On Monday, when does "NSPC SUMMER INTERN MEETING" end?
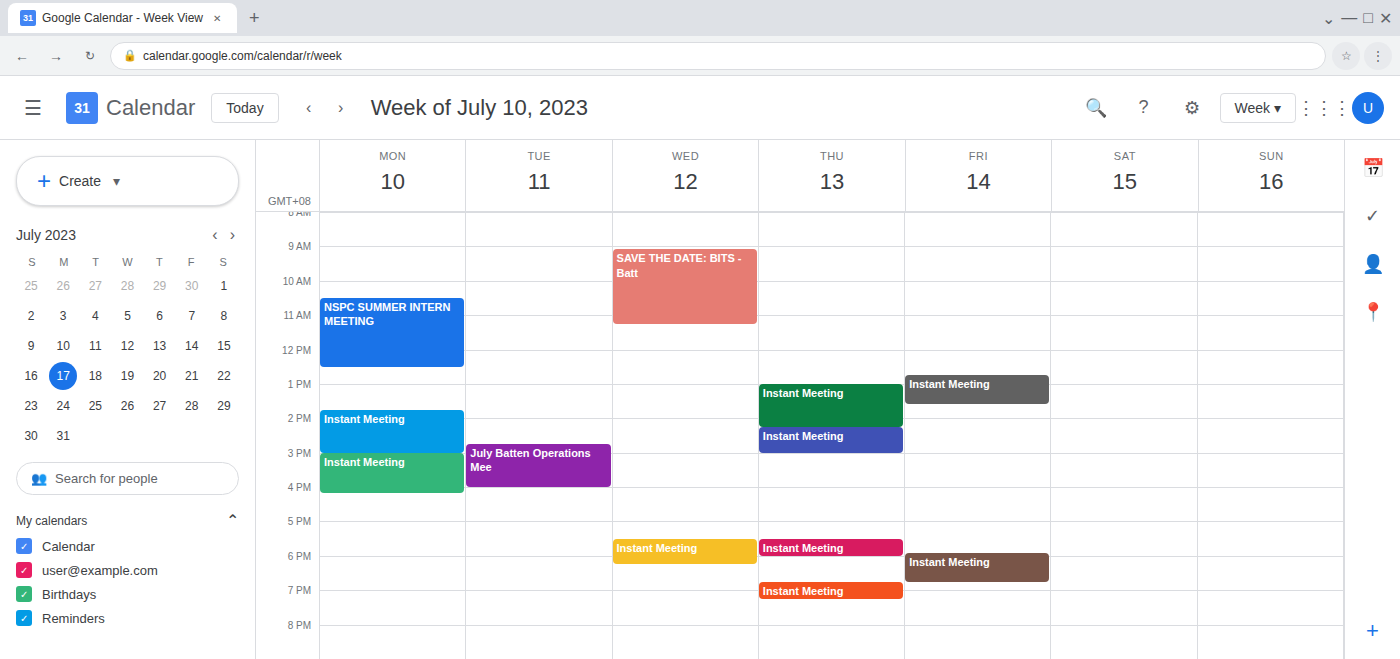
12:30 PM